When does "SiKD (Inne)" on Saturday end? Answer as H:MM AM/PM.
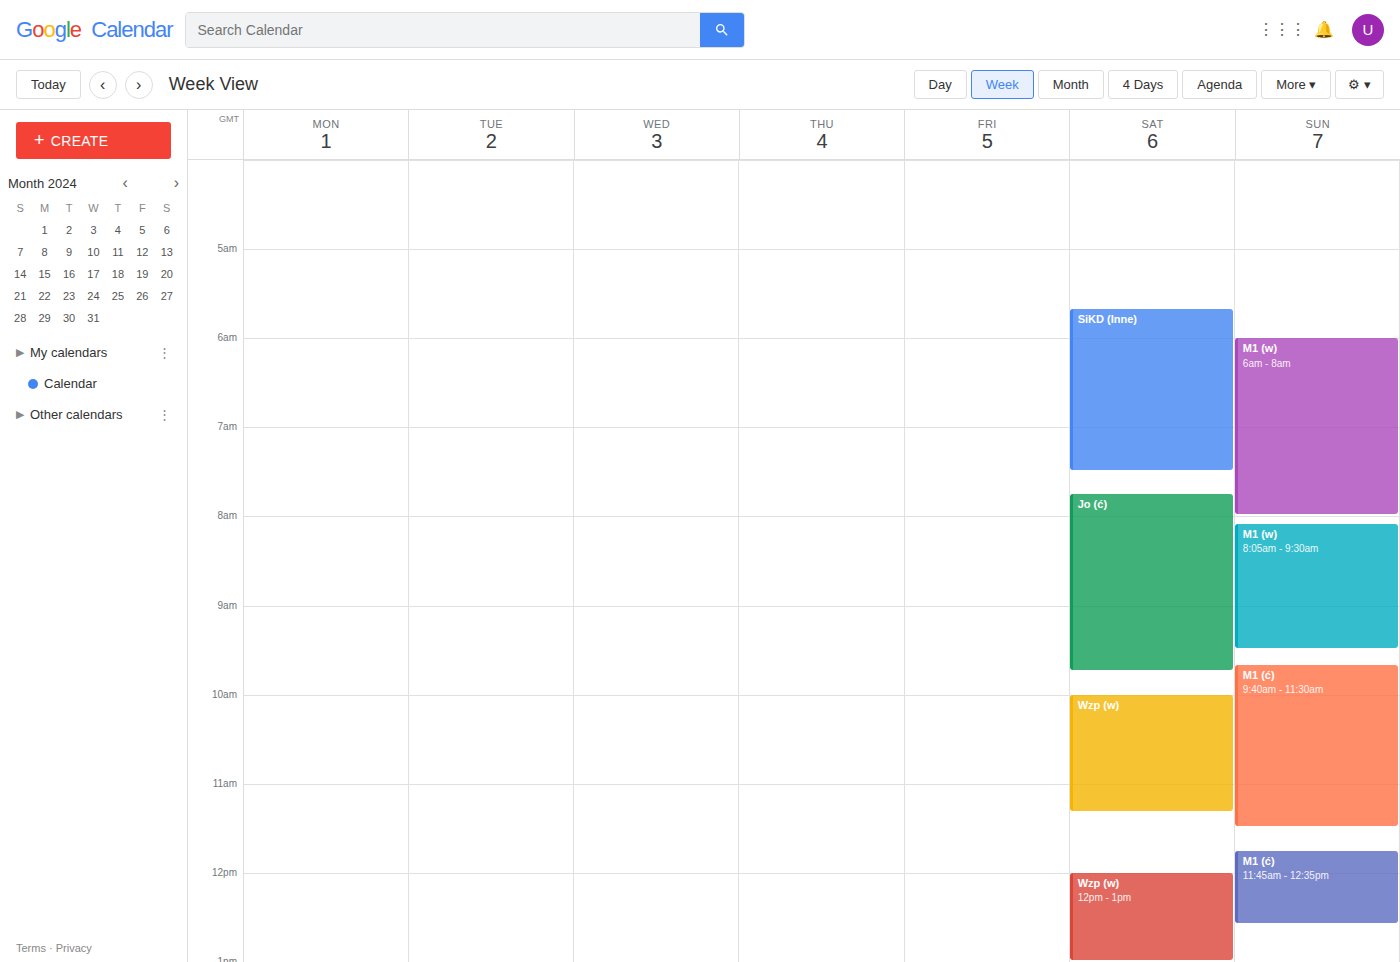
7:30 AM